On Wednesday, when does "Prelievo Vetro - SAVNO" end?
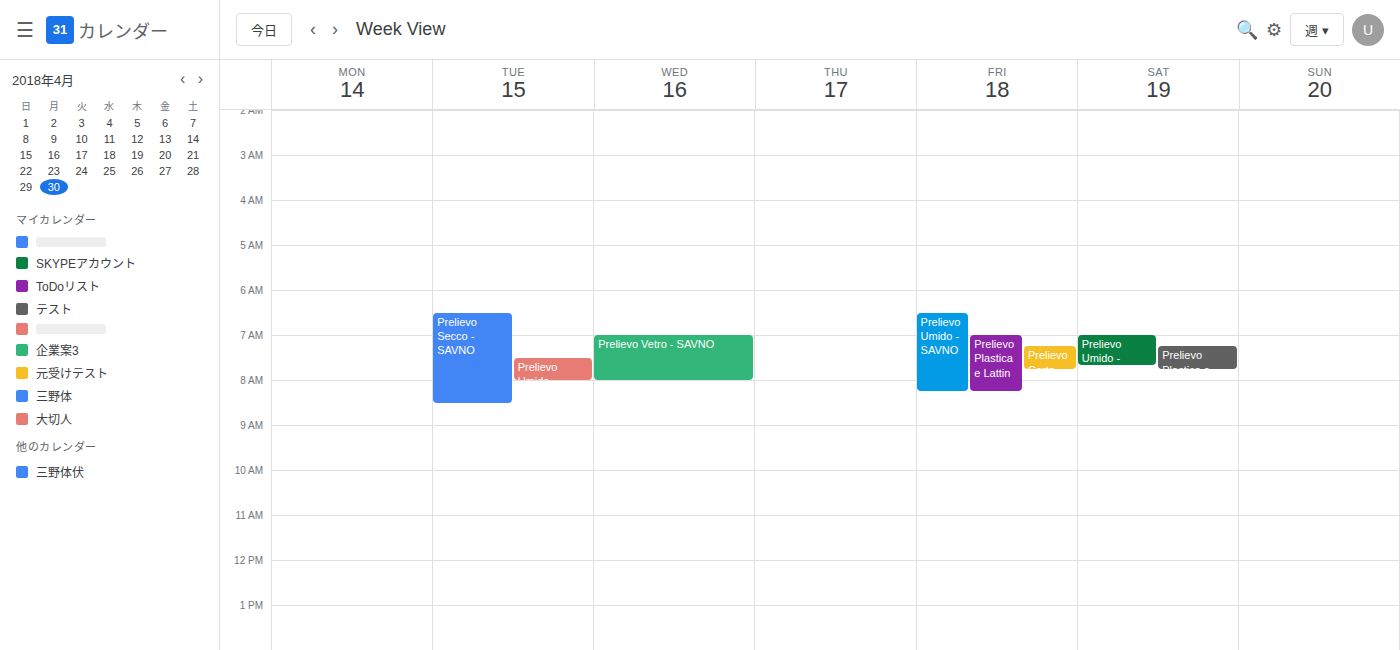
8:00 AM